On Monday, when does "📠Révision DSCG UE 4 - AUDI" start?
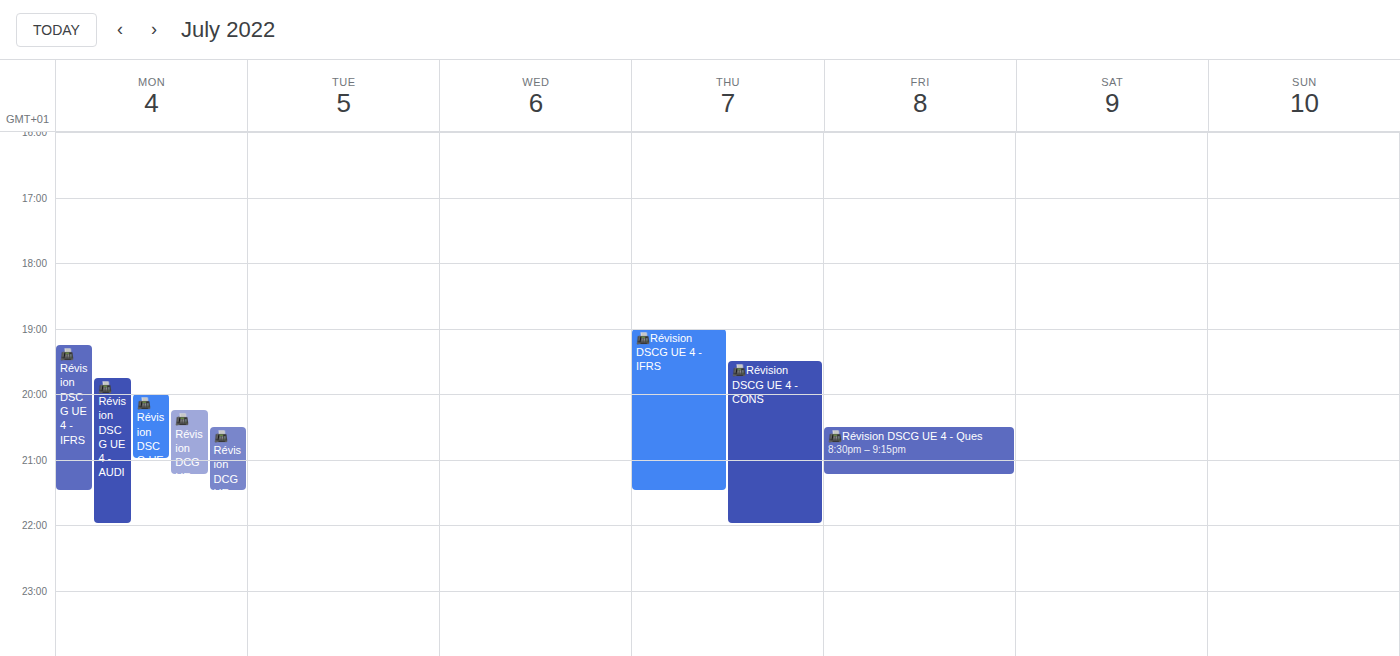
7:45 PM